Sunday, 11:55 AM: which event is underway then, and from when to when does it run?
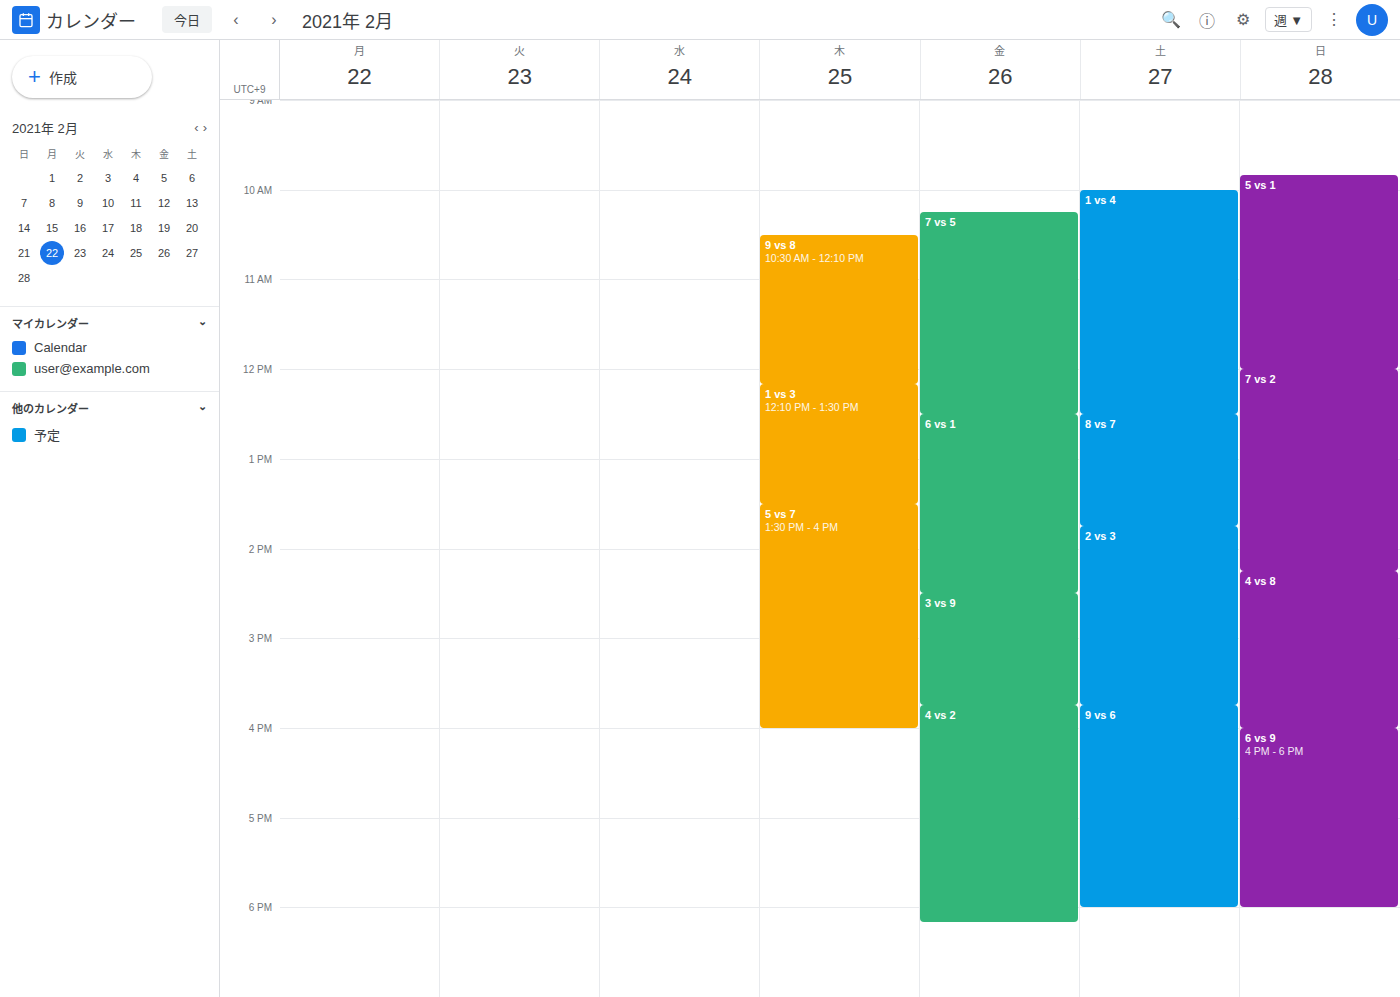
"5 vs 1", 9:50 AM to 12:00 PM